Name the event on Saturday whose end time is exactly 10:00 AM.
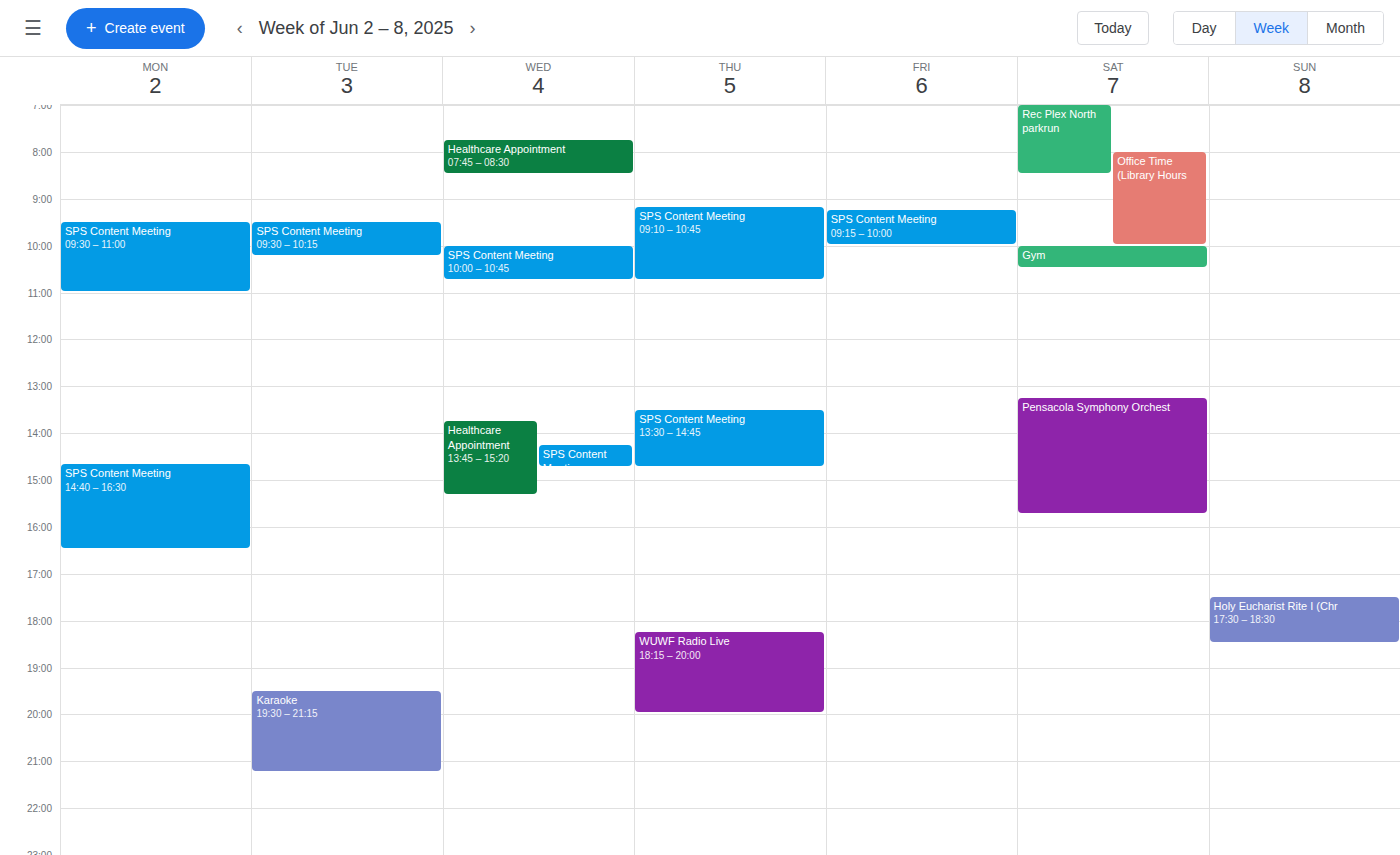
"Office Time (Library Hours"